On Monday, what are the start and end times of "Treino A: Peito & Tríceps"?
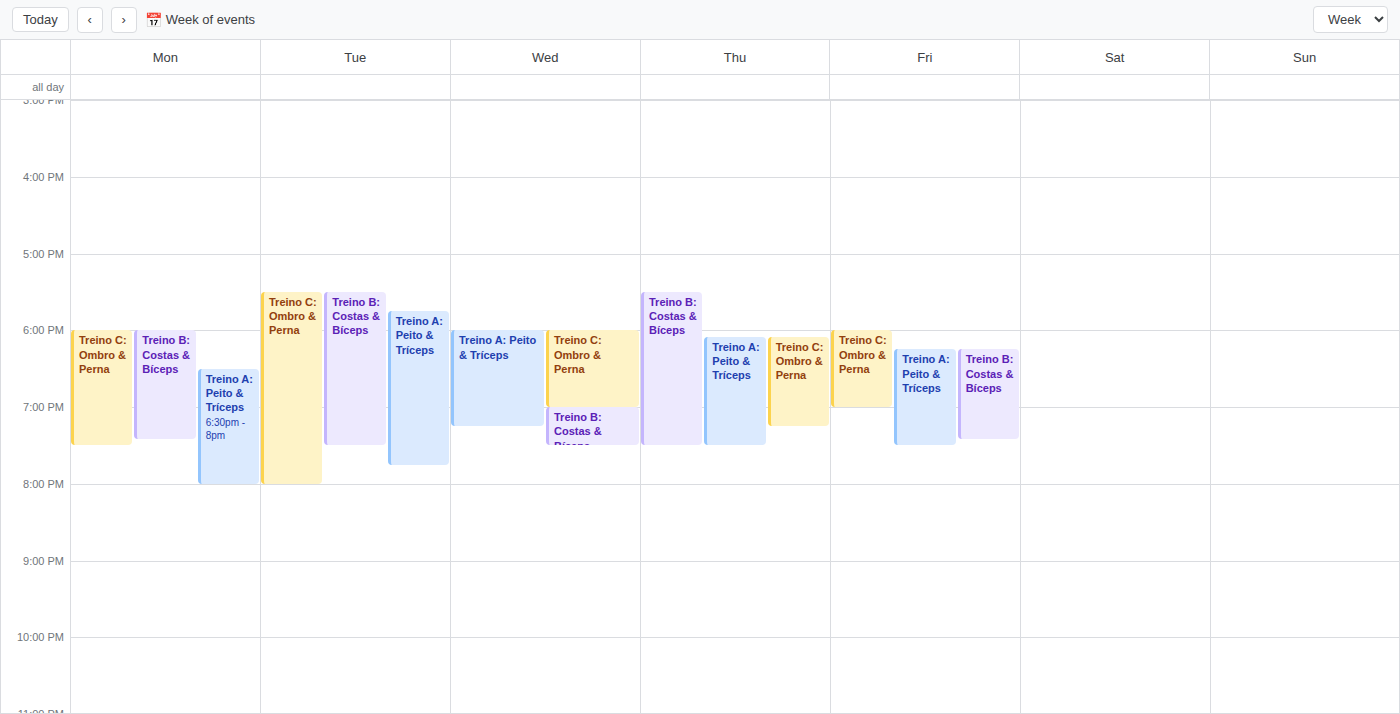
6:30 PM to 8:00 PM